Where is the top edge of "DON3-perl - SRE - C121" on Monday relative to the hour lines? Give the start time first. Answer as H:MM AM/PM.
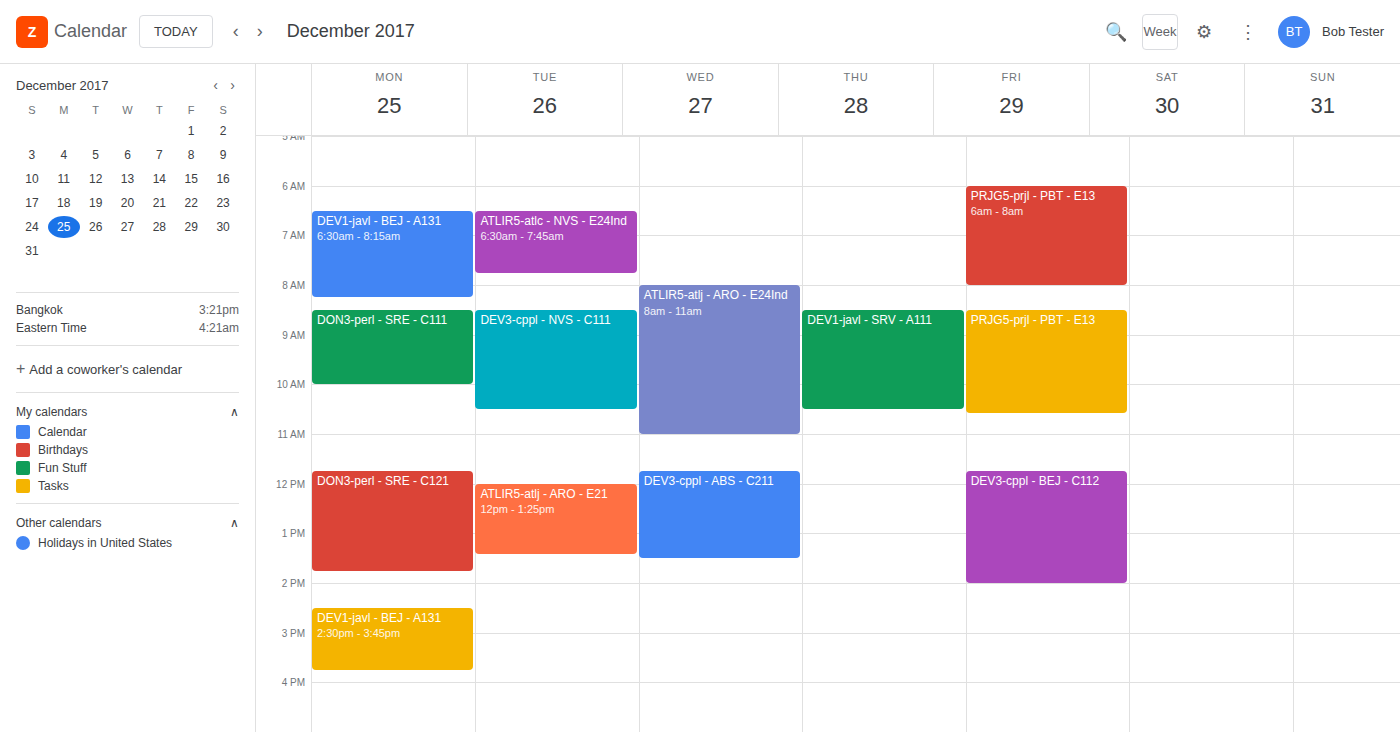
11:45 AM -- neither: three quarters of the way from the 11 AM line to the 12 PM line.